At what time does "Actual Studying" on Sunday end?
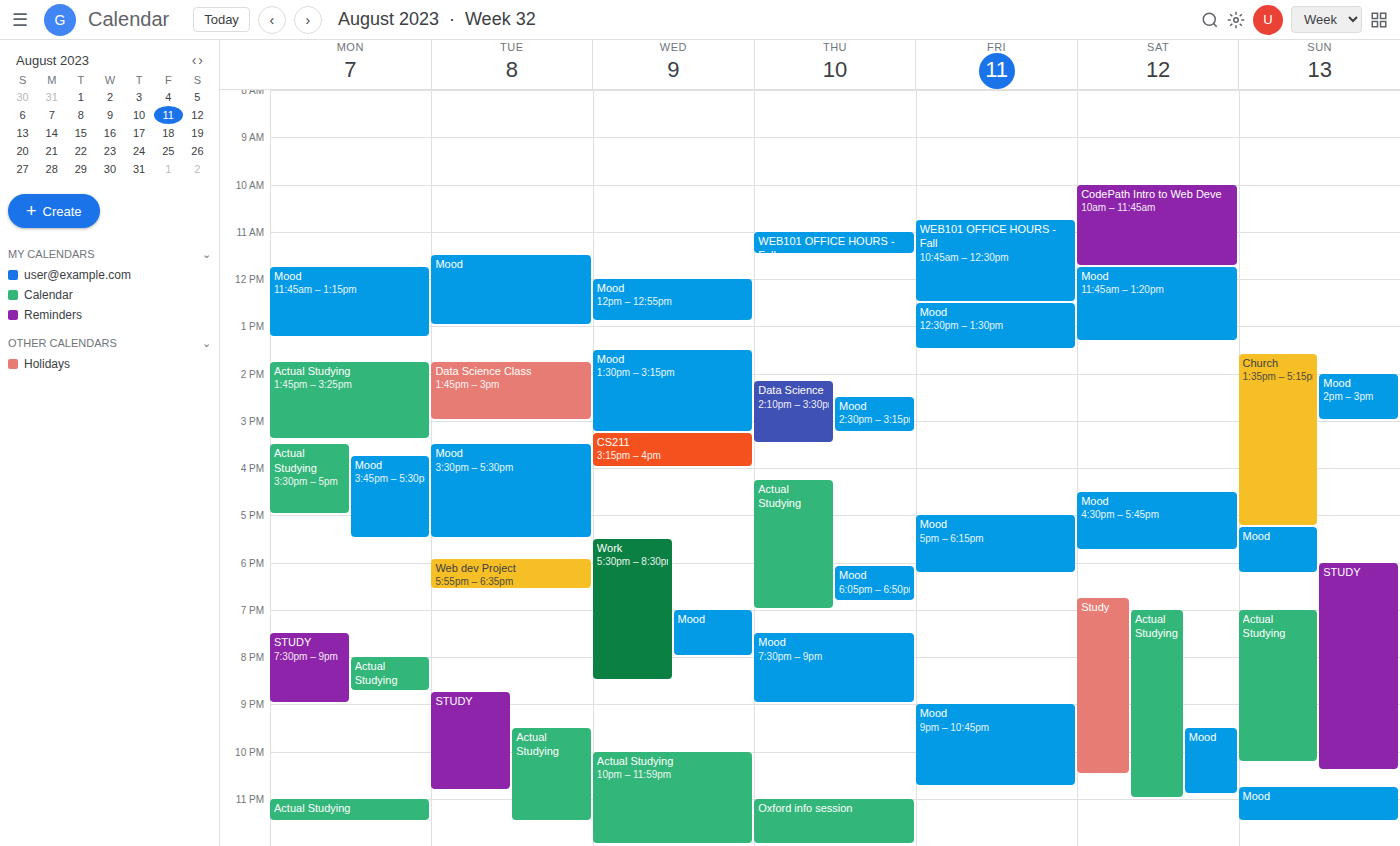
10:15 PM